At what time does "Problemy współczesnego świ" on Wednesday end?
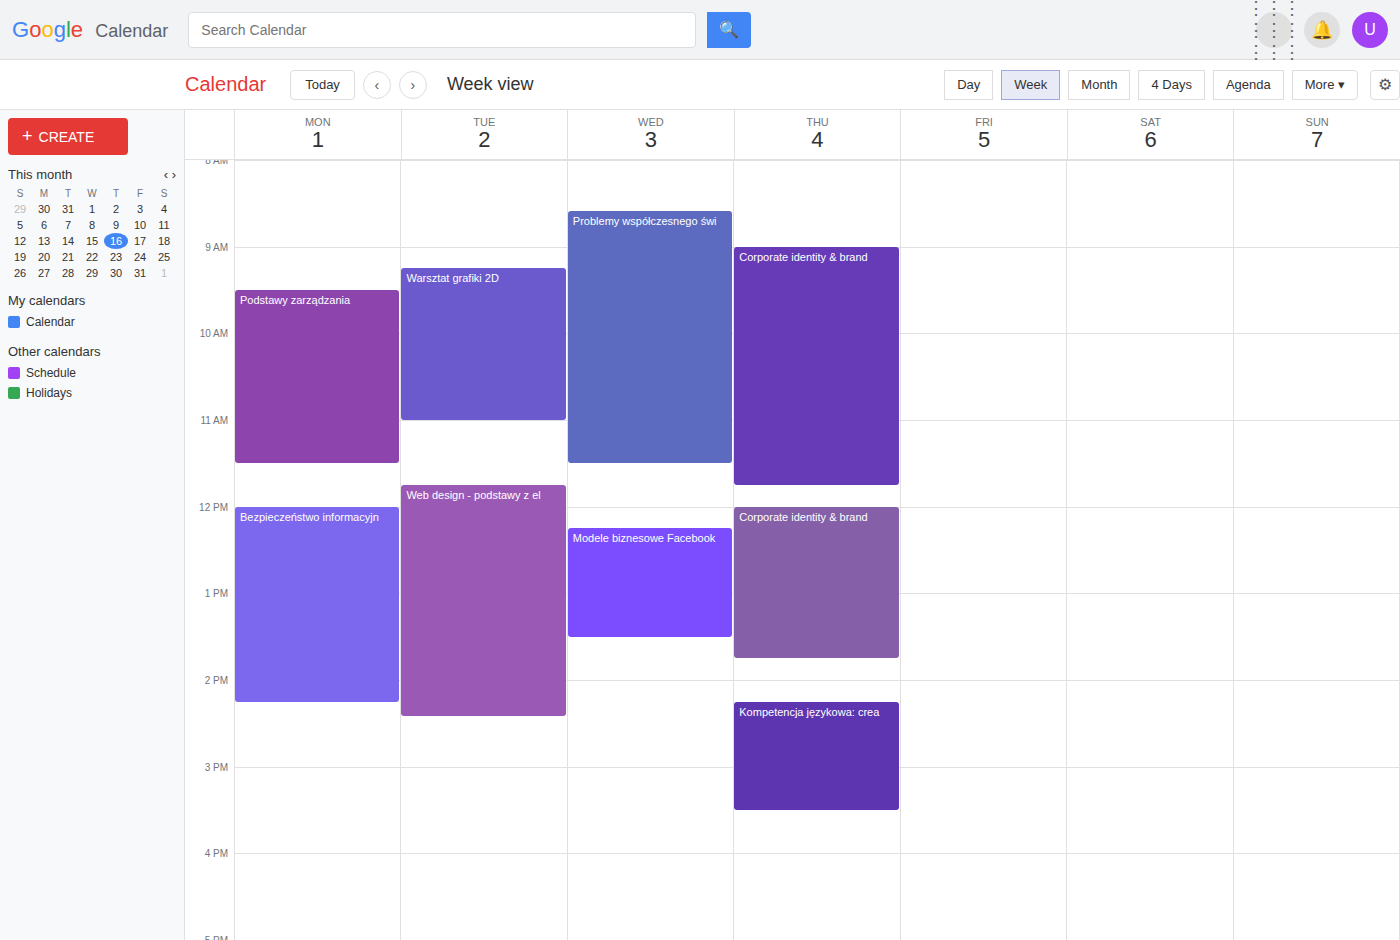
11:30 AM